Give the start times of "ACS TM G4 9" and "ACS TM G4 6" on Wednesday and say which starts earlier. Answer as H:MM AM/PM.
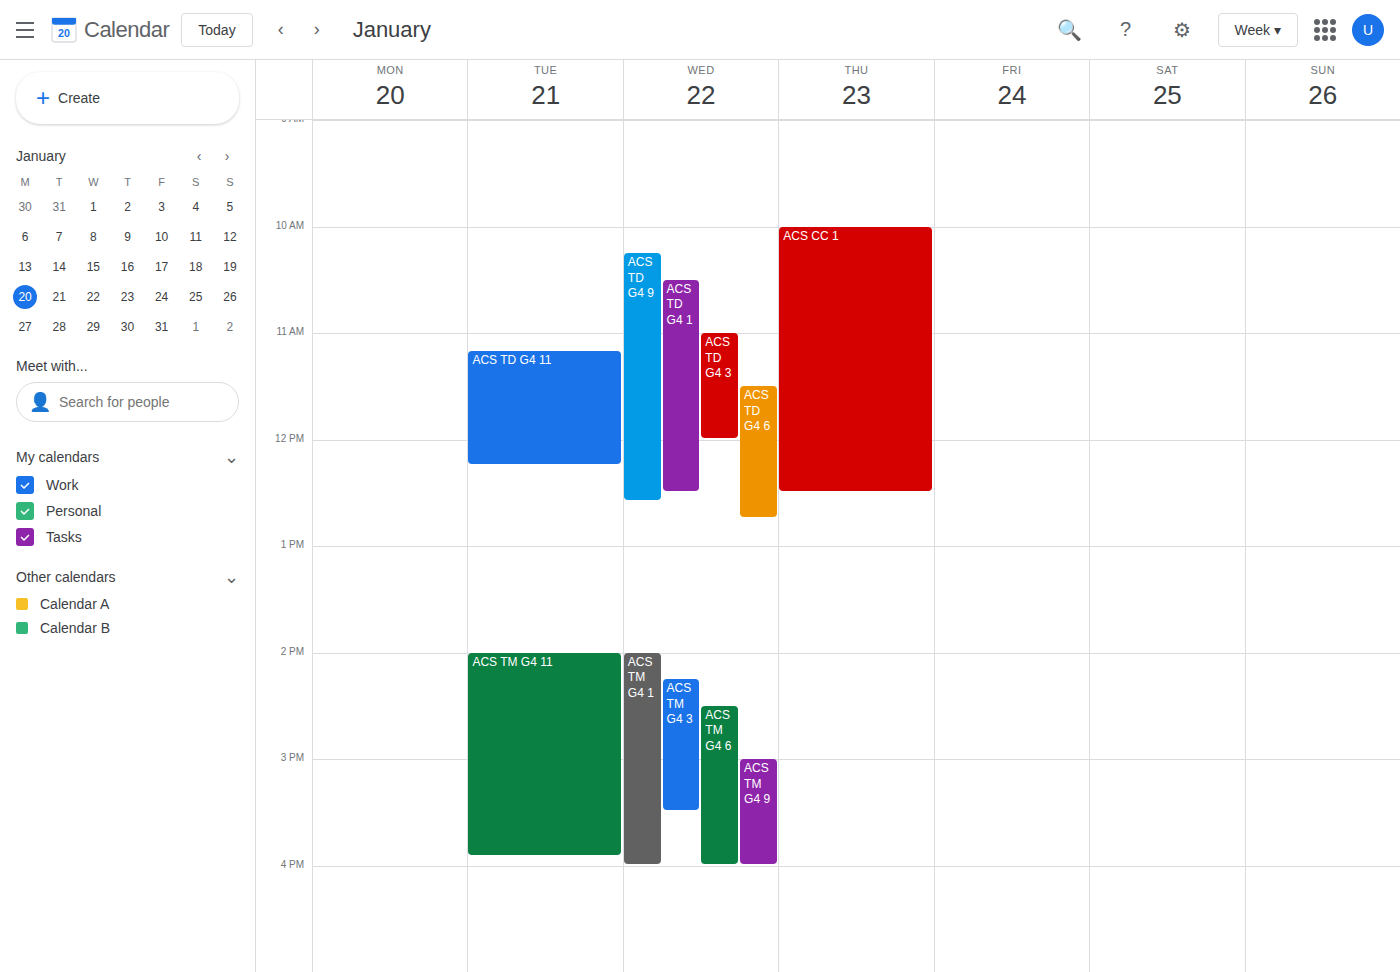
"ACS TM G4 6" 2:30 PM; "ACS TM G4 9" 3:00 PM.